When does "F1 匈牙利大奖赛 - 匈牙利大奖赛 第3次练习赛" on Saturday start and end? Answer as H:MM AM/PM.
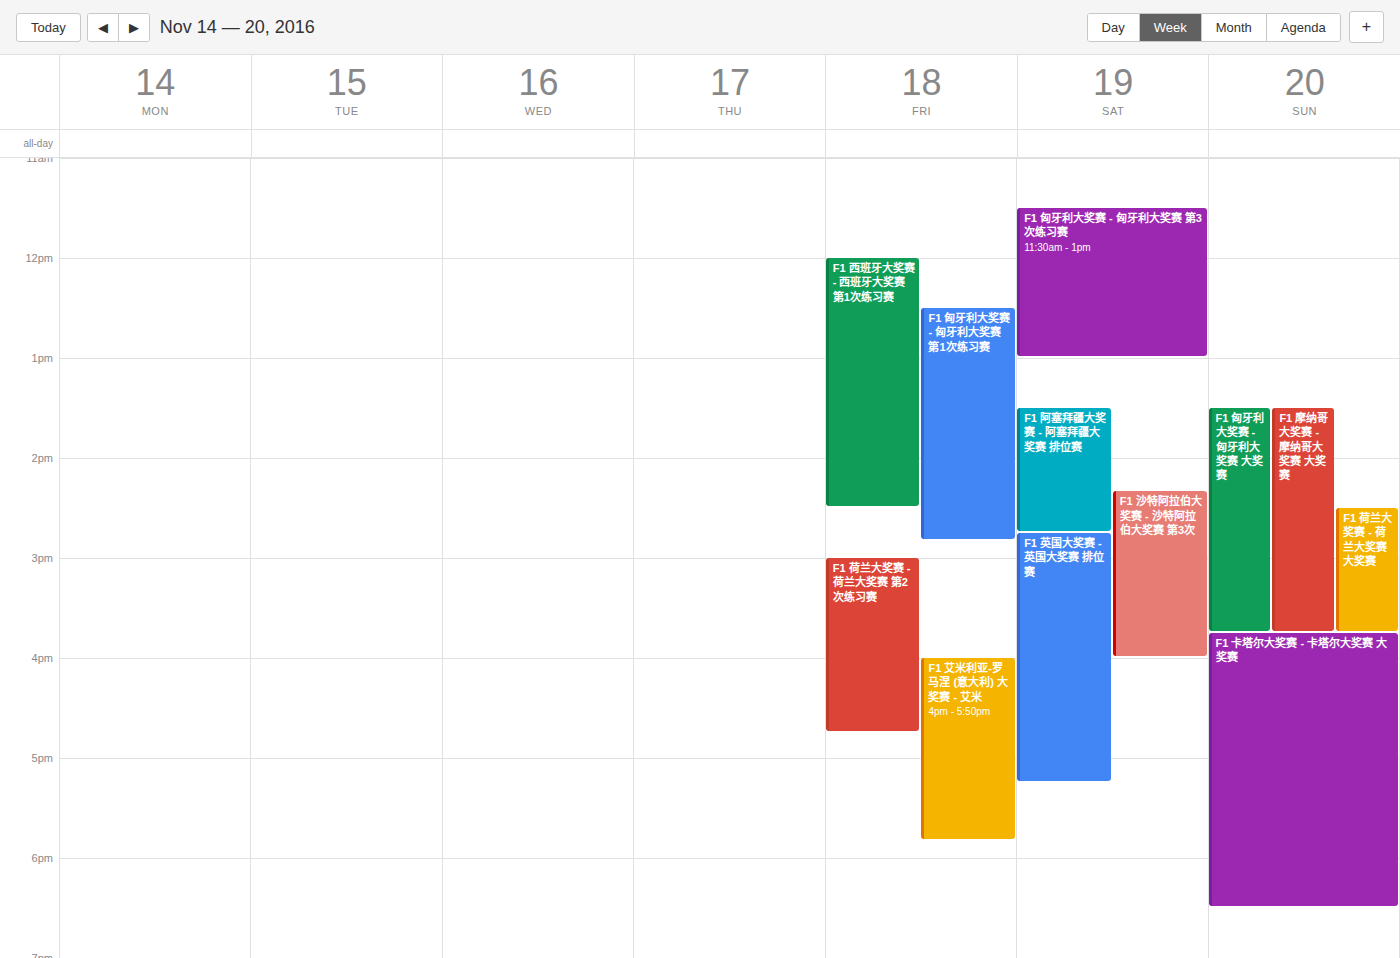
11:30 AM to 1:00 PM